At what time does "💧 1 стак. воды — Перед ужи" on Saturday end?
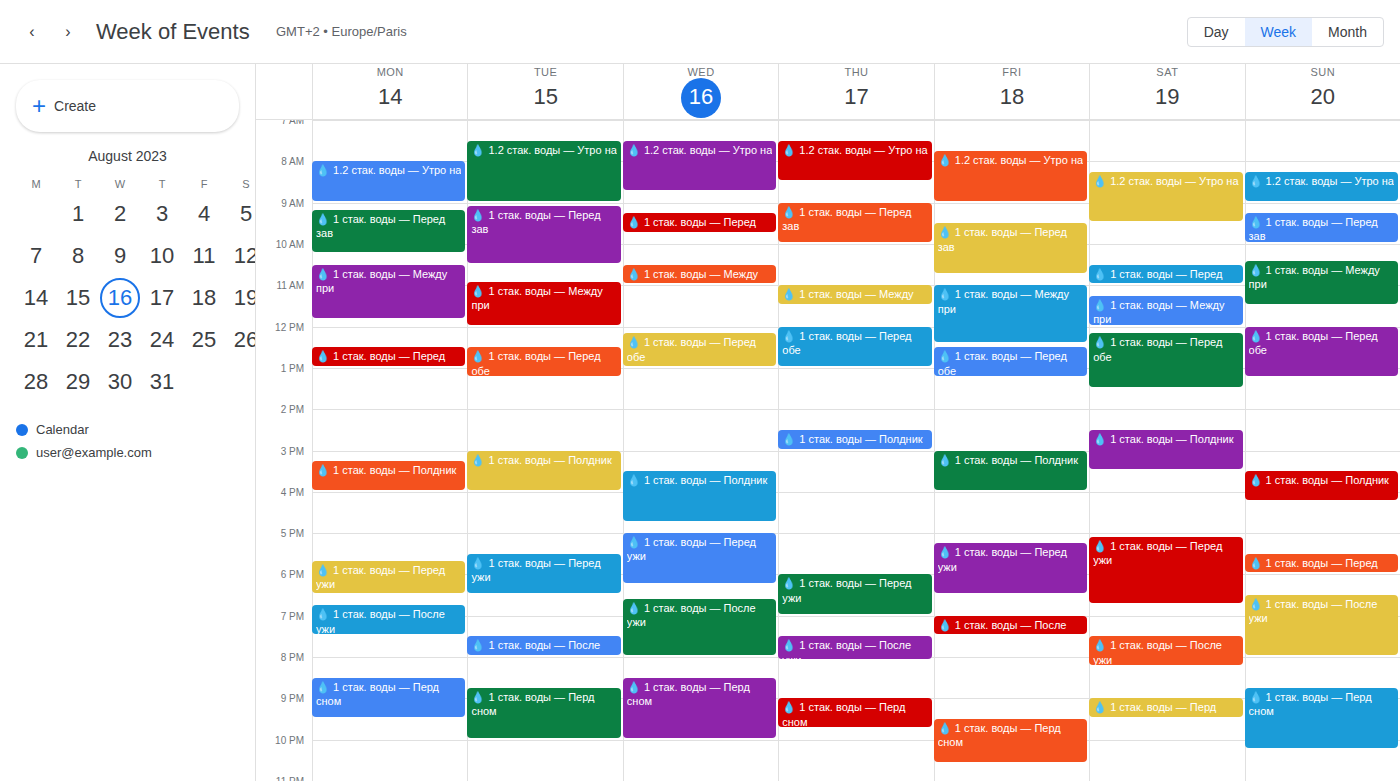
6:45 PM